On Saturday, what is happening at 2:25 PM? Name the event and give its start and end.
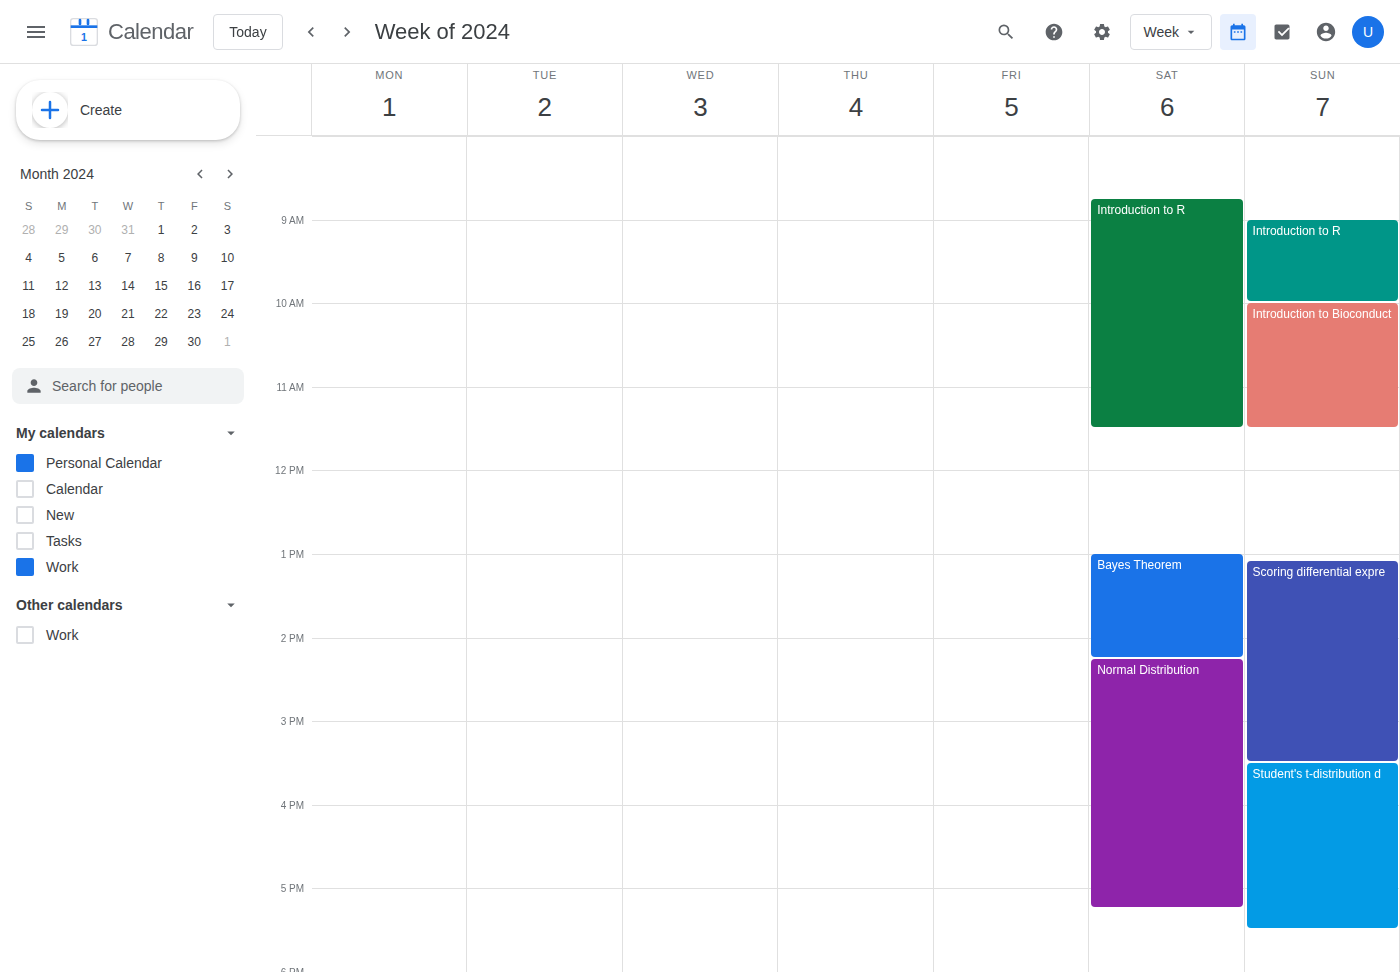
"Normal Distribution", 2:15 PM to 5:15 PM